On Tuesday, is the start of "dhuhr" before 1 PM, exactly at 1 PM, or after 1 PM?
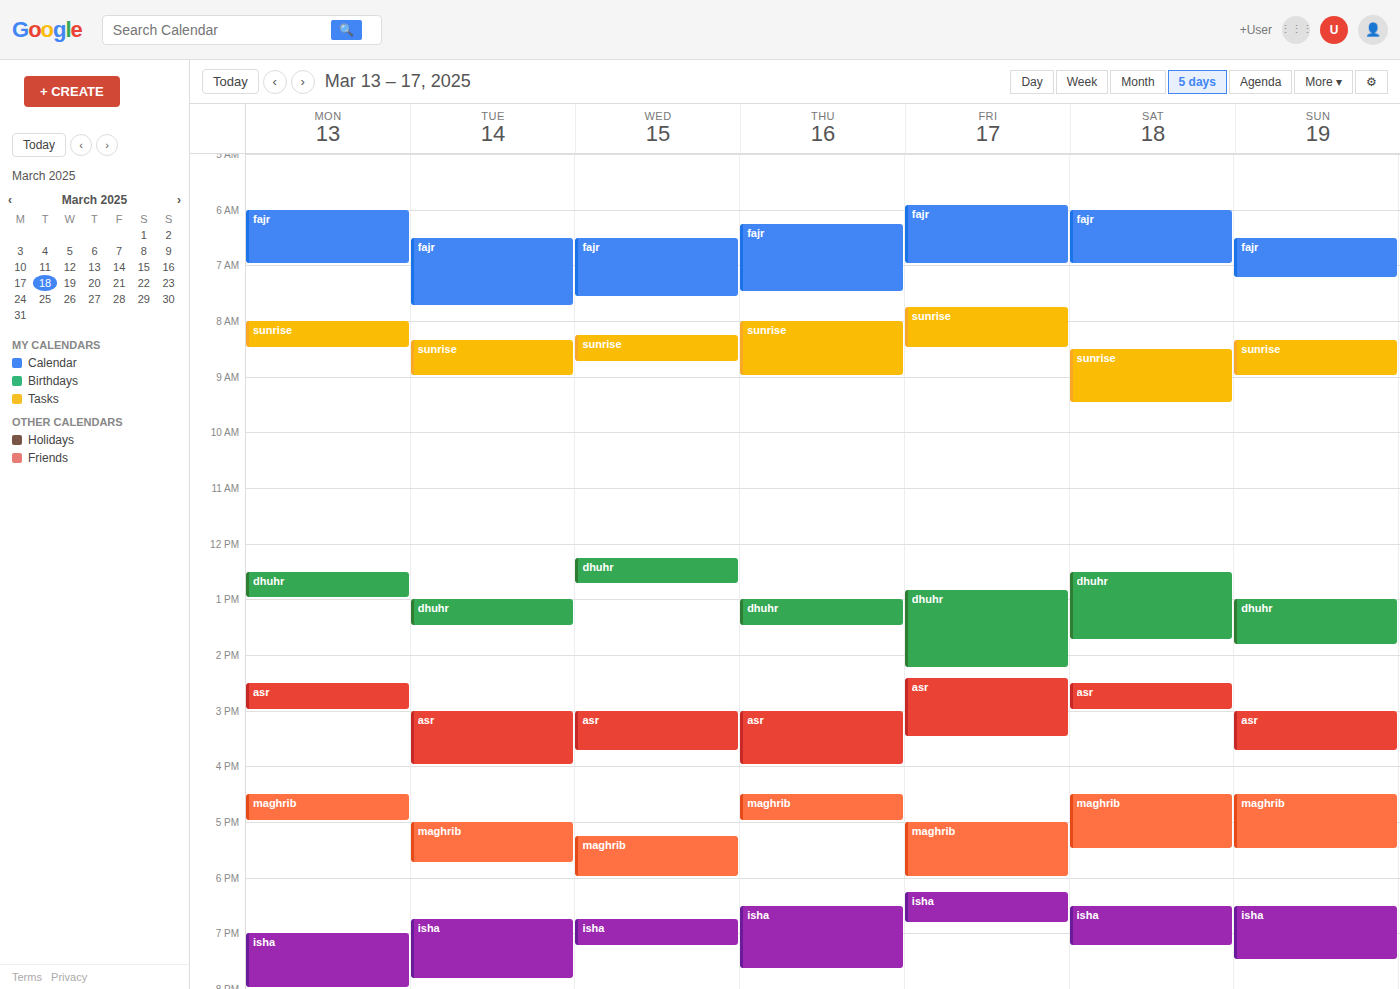
1:00 PM -- exactly at 1 PM, on the 1 PM line.